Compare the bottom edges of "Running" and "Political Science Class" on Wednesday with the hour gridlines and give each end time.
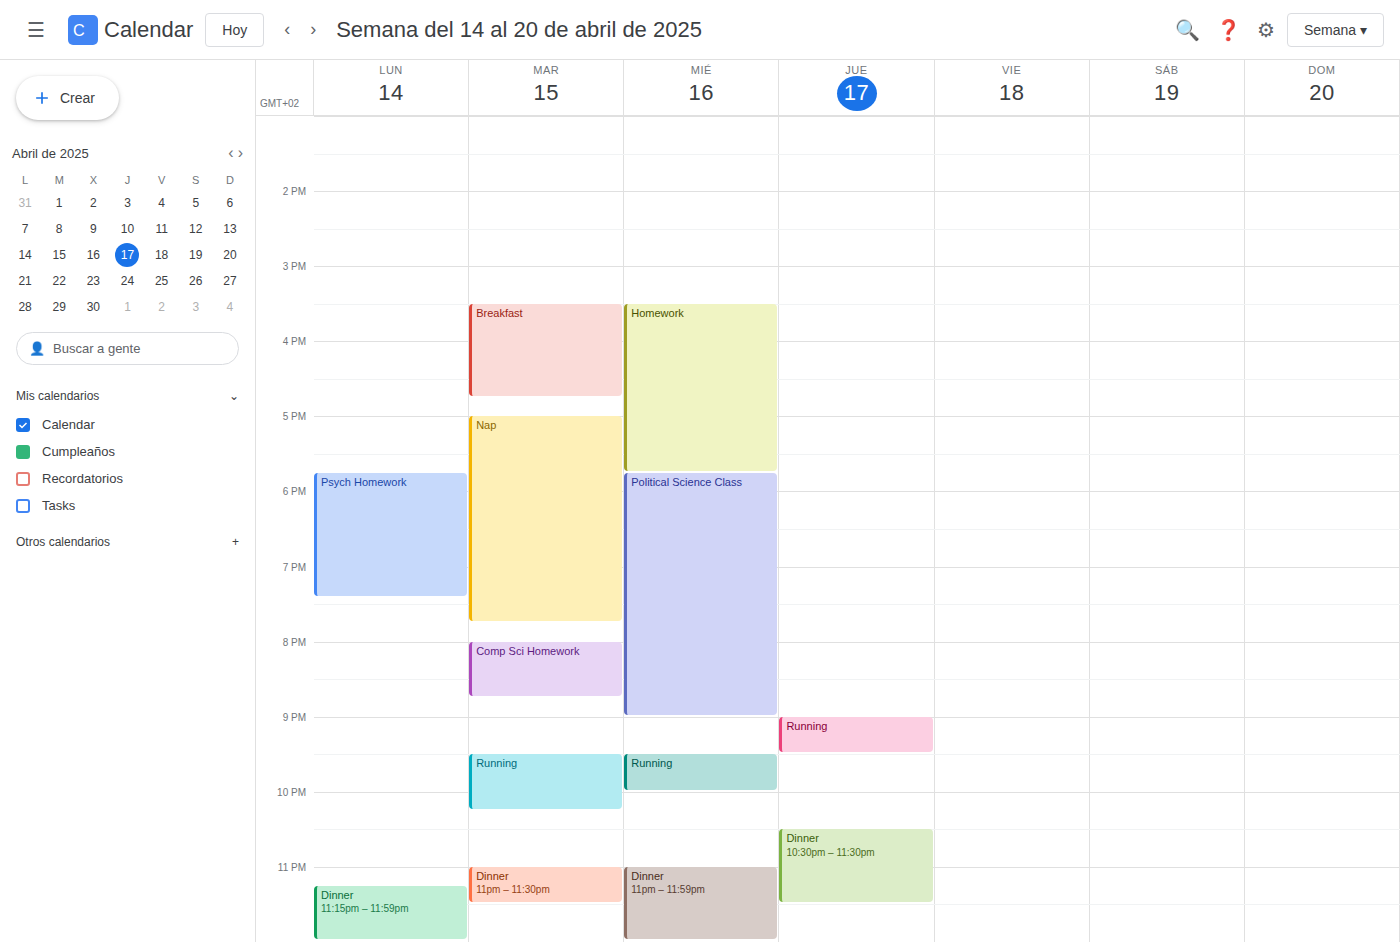
"Running": 10:00 PM, exactly on the 10 PM line. "Political Science Class": 9:00 PM, exactly on the 9 PM line.